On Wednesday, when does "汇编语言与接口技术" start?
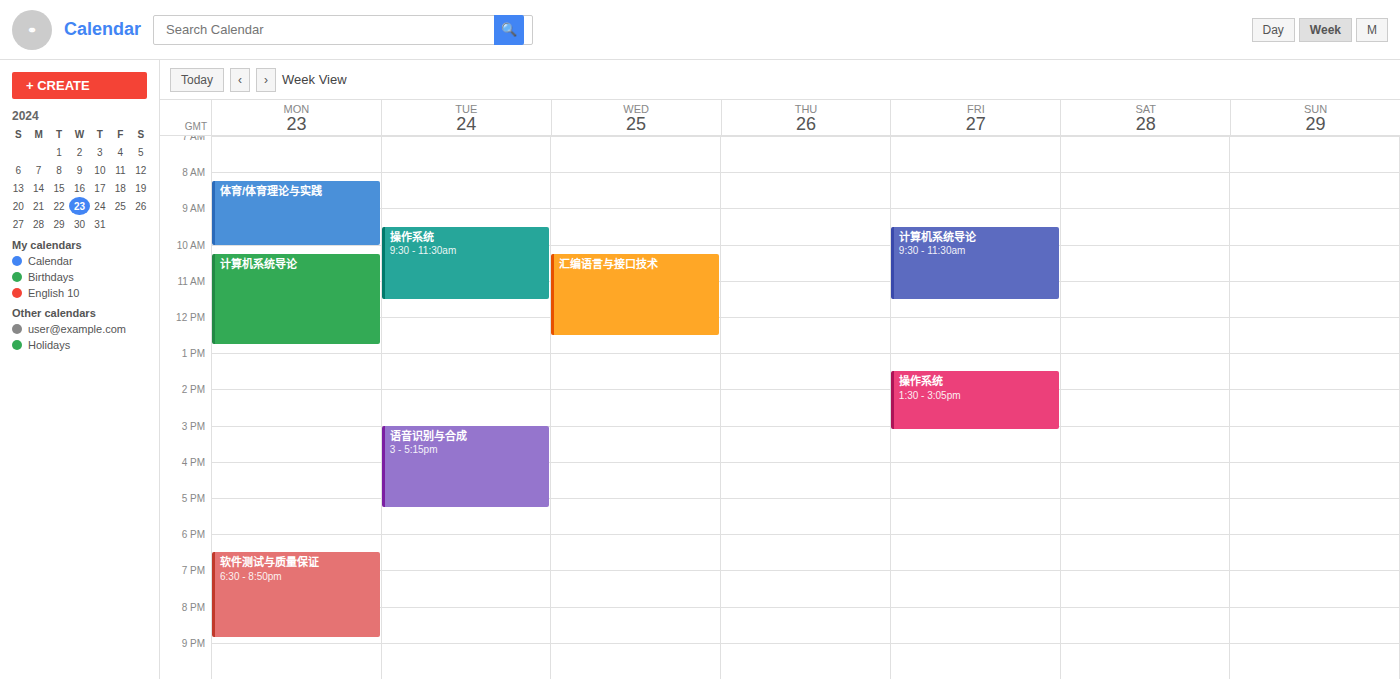
10:15 AM